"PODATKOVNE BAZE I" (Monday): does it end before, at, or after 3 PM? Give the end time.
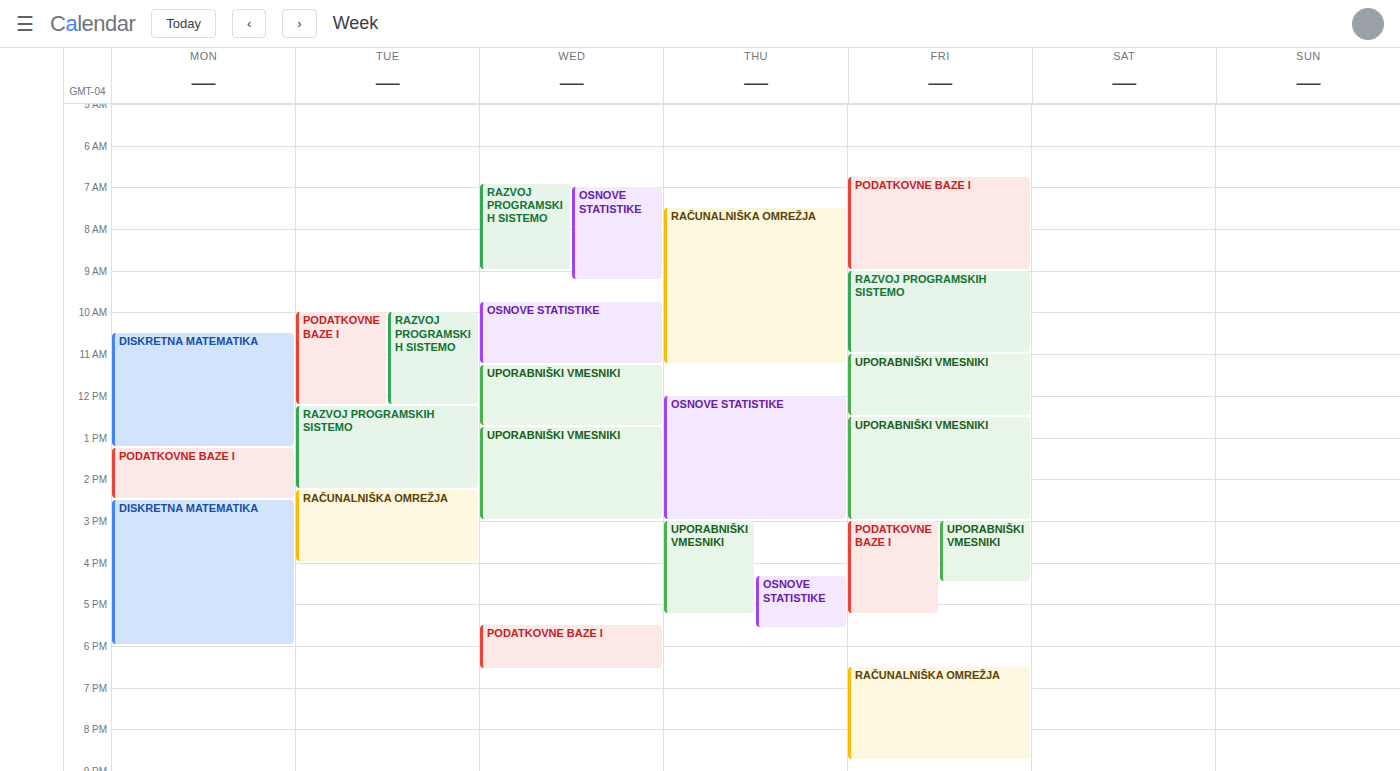
2:30 PM -- before 3 PM, 30 minutes above the 3 PM line.